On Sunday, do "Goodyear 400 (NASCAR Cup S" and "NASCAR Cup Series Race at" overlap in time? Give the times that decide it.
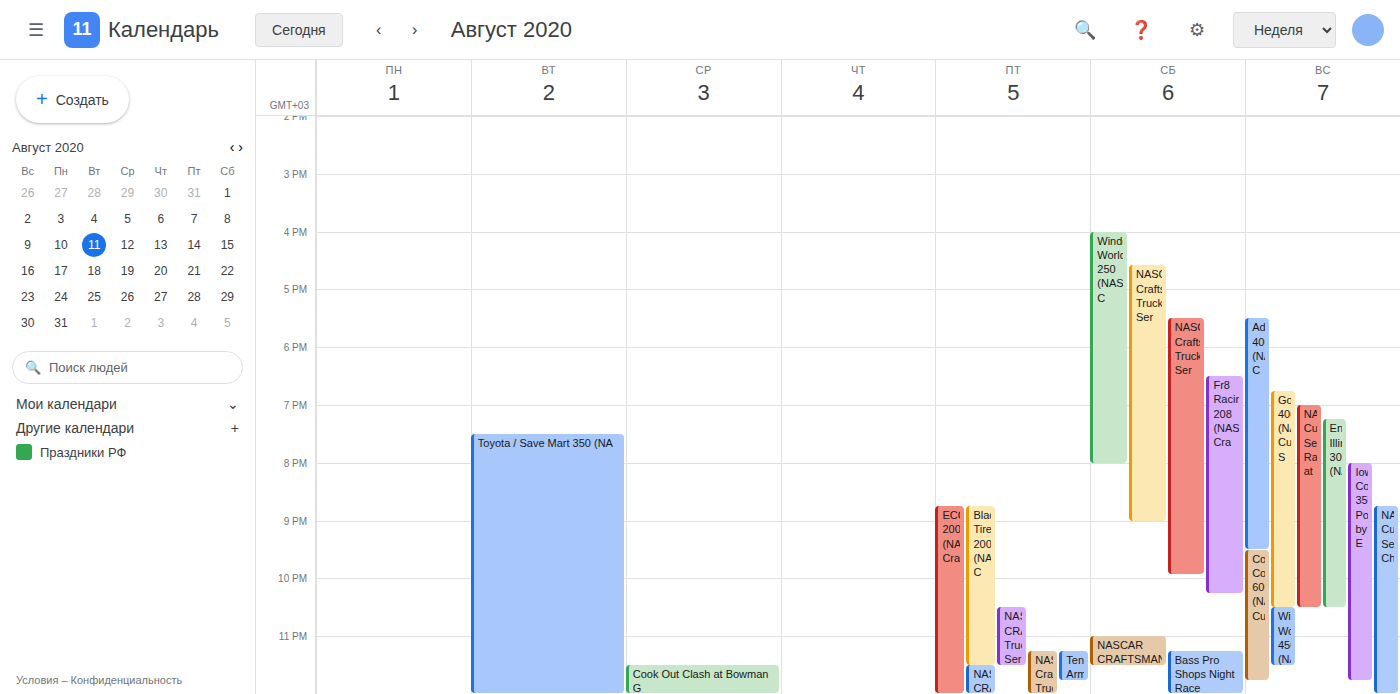
"NASCAR Cup Series Race at" starts at 7:00 PM, before "Goodyear 400 (NASCAR Cup S" ends at 10:30 PM -- they overlap.